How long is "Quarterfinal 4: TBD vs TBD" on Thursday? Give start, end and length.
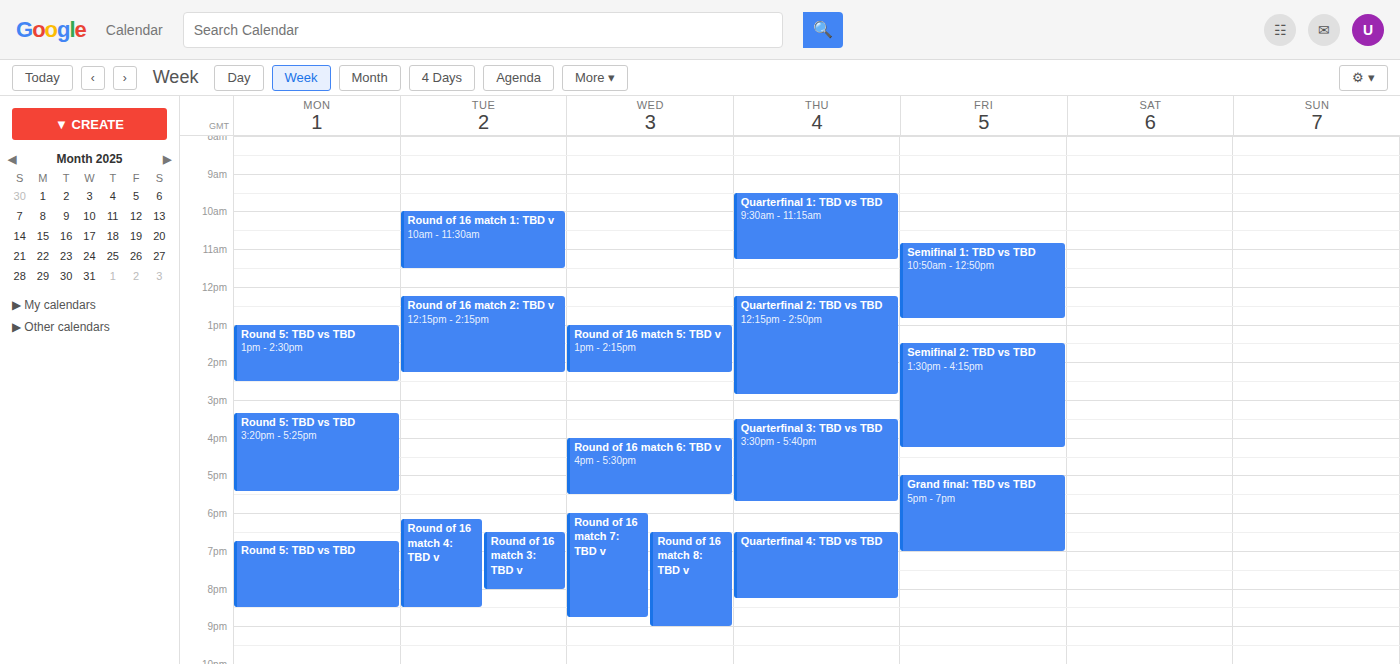
6:30 PM to 8:15 PM, 1 hour 45 minutes